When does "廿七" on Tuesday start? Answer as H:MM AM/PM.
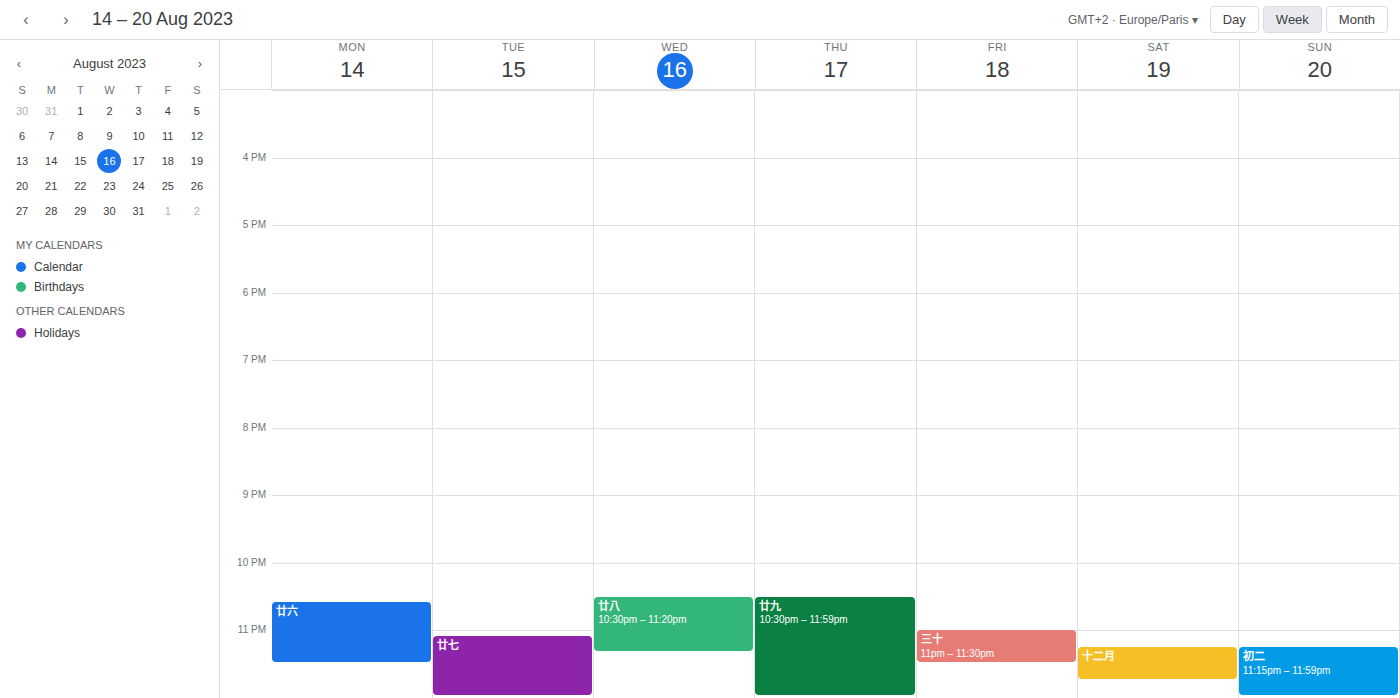
11:05 PM